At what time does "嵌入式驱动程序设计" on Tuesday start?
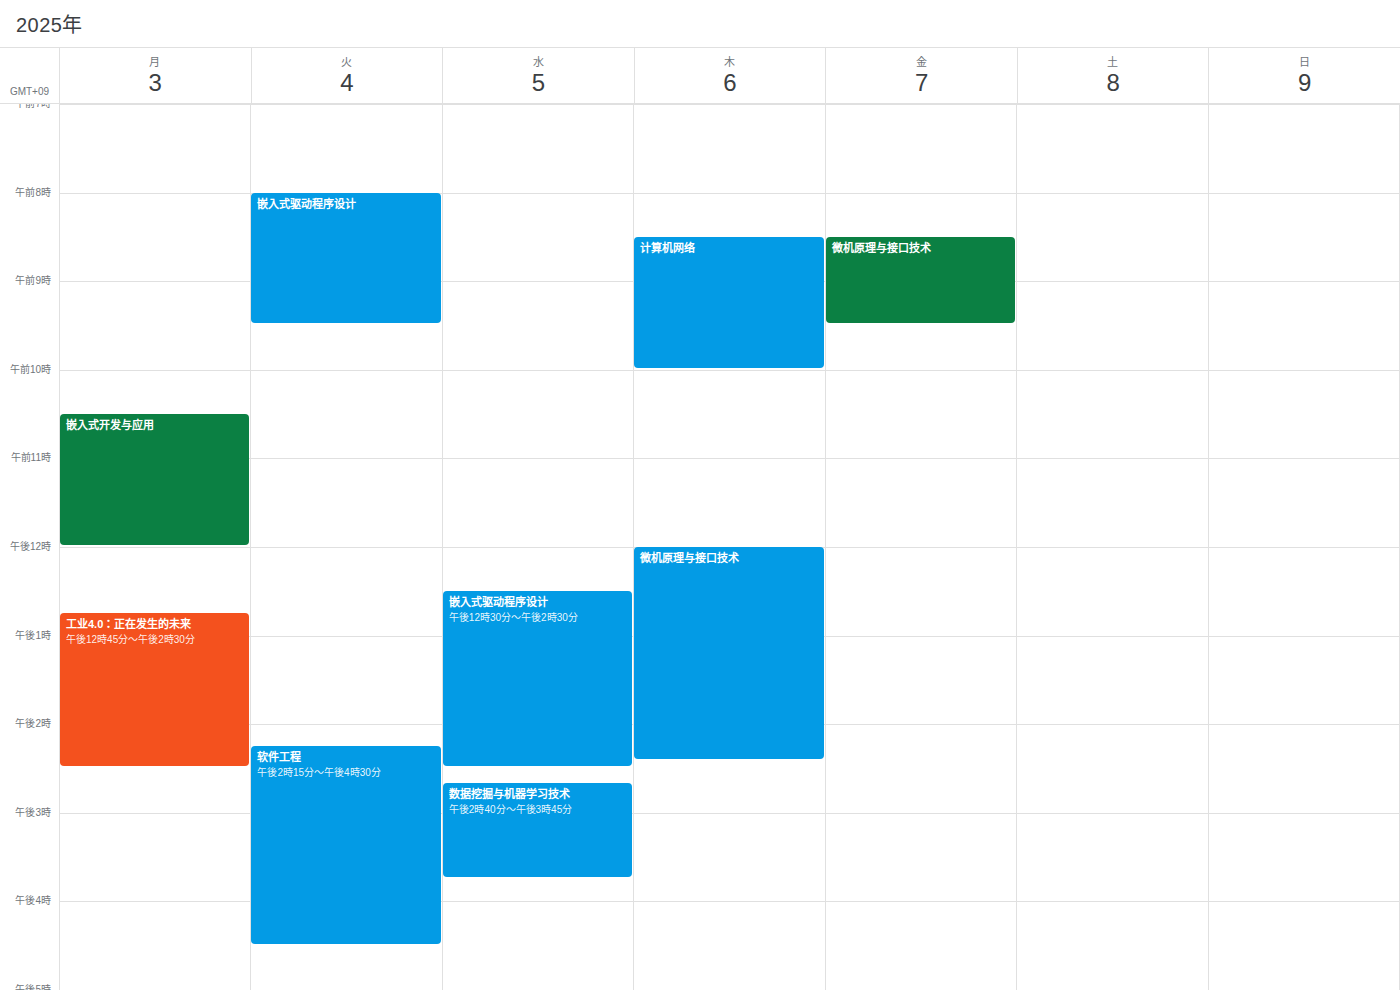
8:00 AM